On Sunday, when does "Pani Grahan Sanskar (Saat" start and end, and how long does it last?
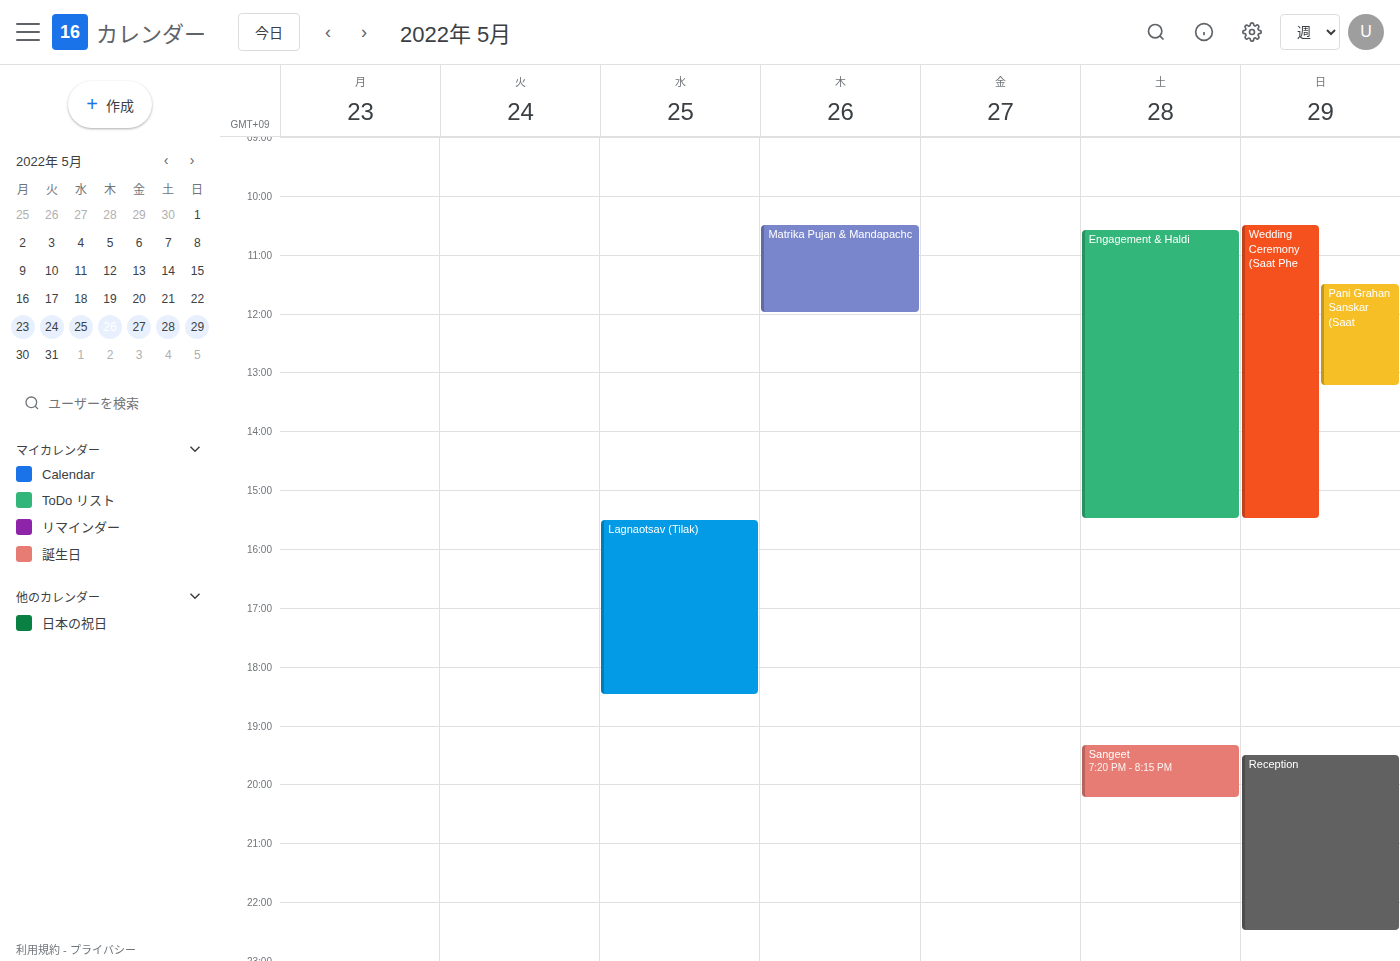
11:30 AM to 1:15 PM, 1 hour 45 minutes